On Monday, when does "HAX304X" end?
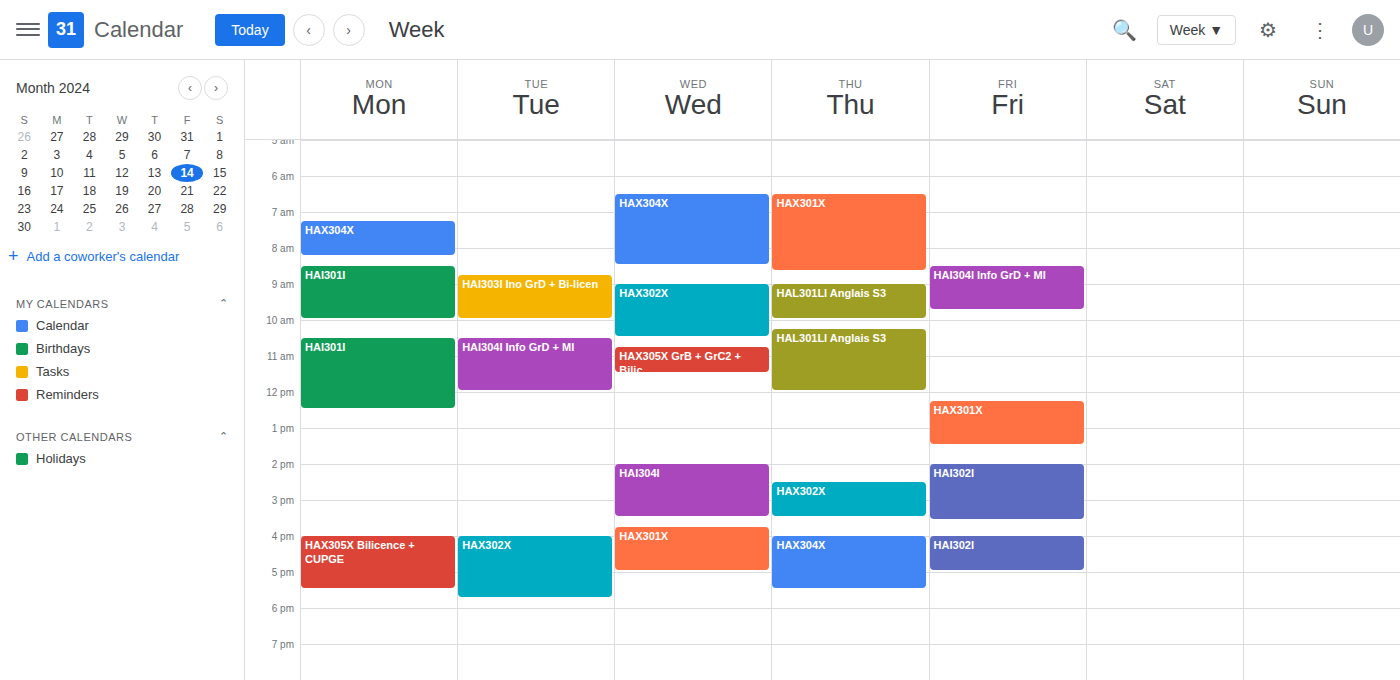
8:15 AM